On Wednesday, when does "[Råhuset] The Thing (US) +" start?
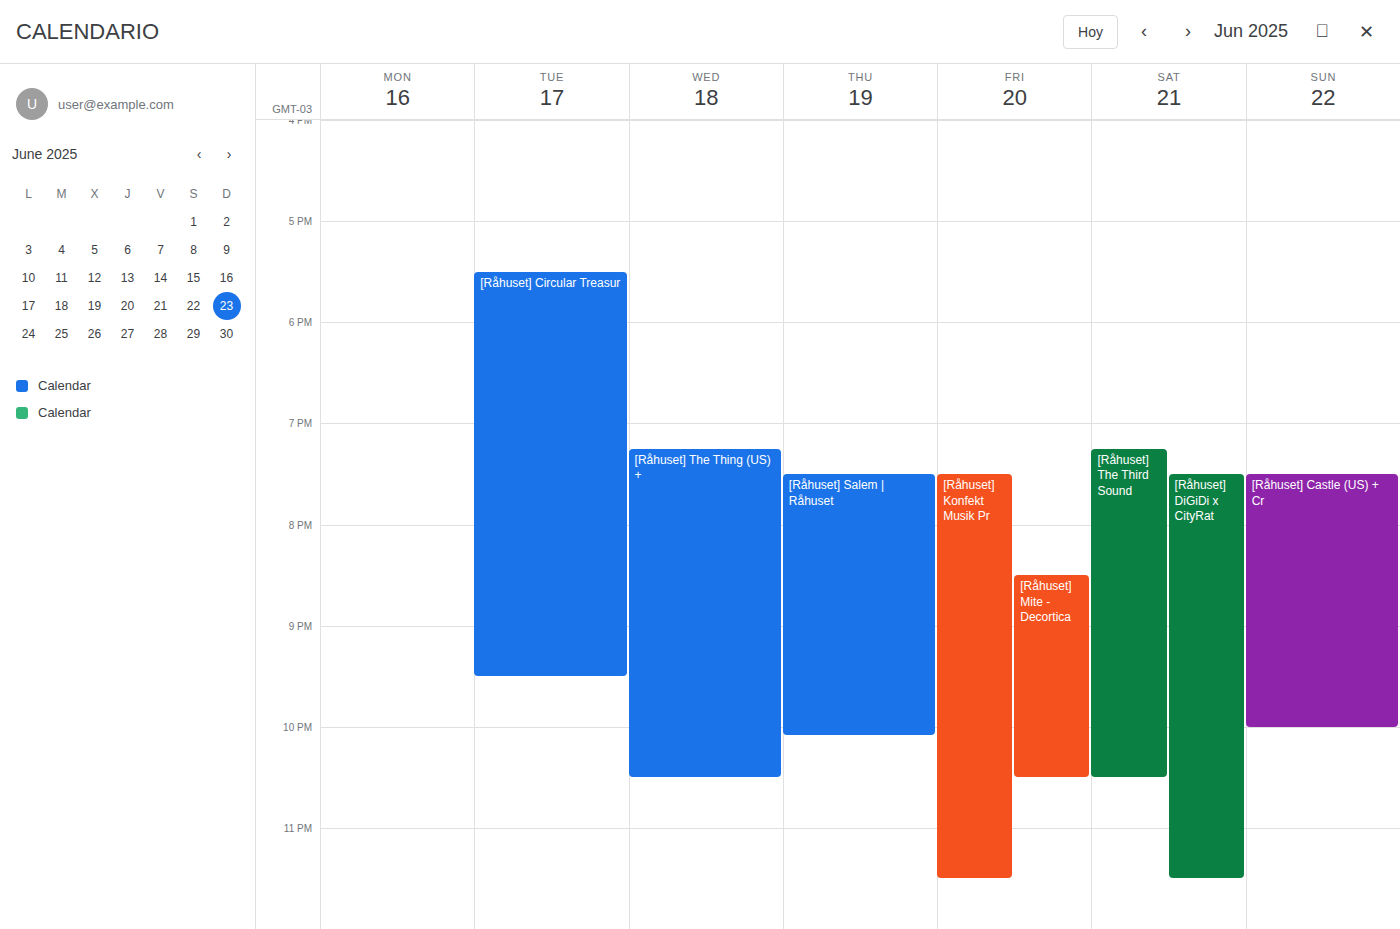
19:15